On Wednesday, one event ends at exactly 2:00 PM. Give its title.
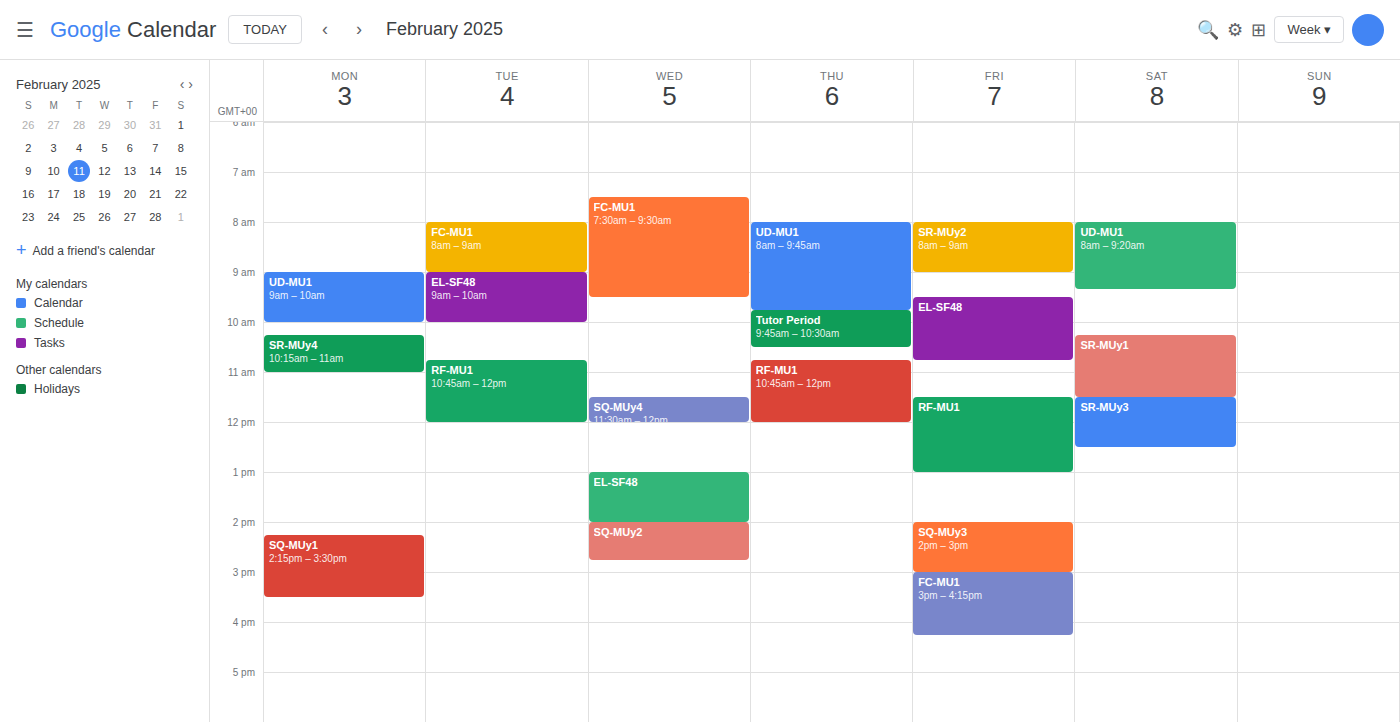
"EL-SF48"